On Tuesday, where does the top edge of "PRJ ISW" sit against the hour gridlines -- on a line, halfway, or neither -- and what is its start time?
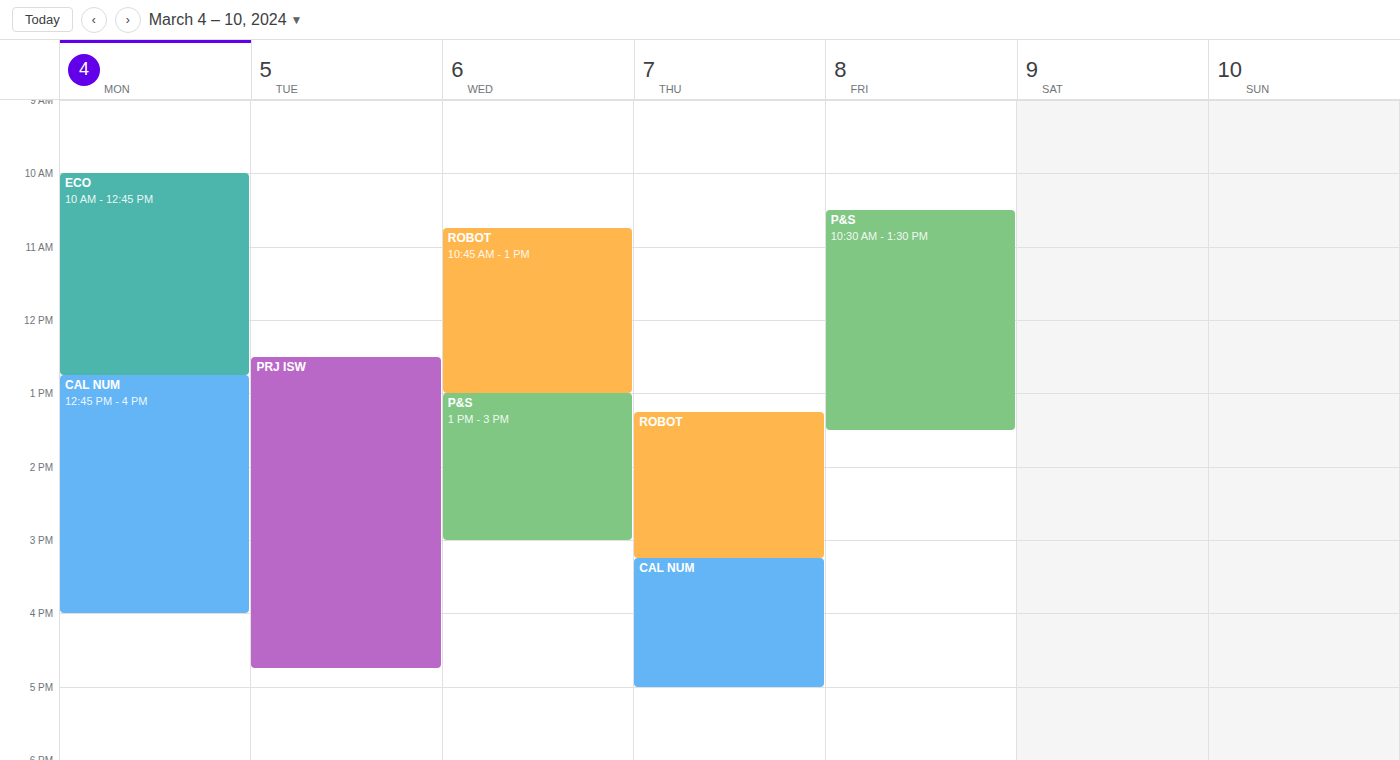
12:30 PM -- halfway between the 12 PM and 1 PM lines.